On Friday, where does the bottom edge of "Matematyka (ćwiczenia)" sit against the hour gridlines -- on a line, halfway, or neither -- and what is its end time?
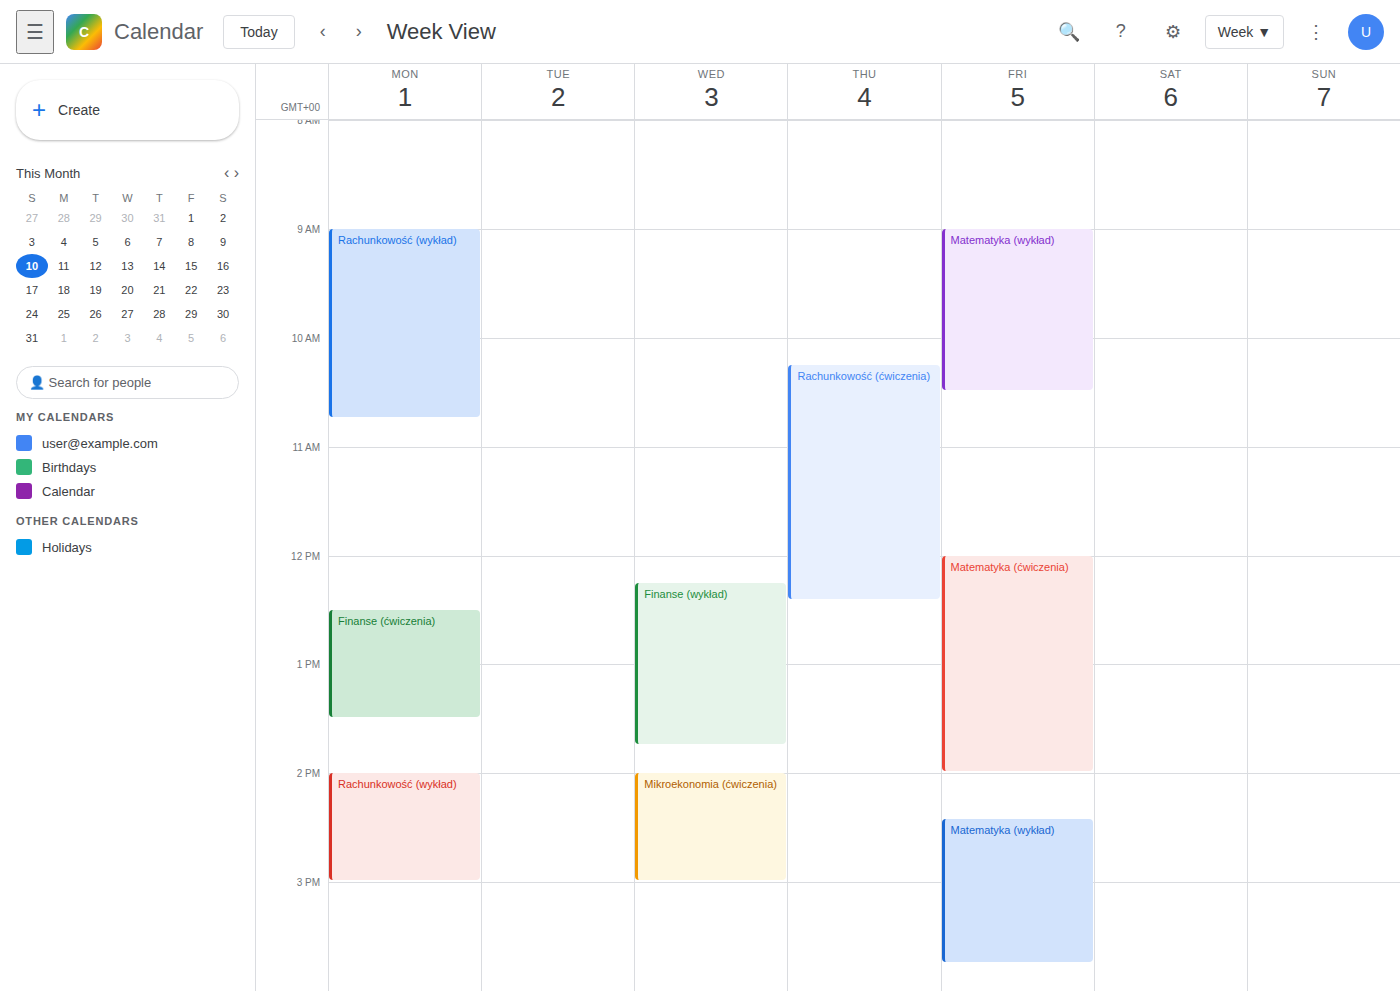
2:00 PM -- exactly on the 2 PM line.